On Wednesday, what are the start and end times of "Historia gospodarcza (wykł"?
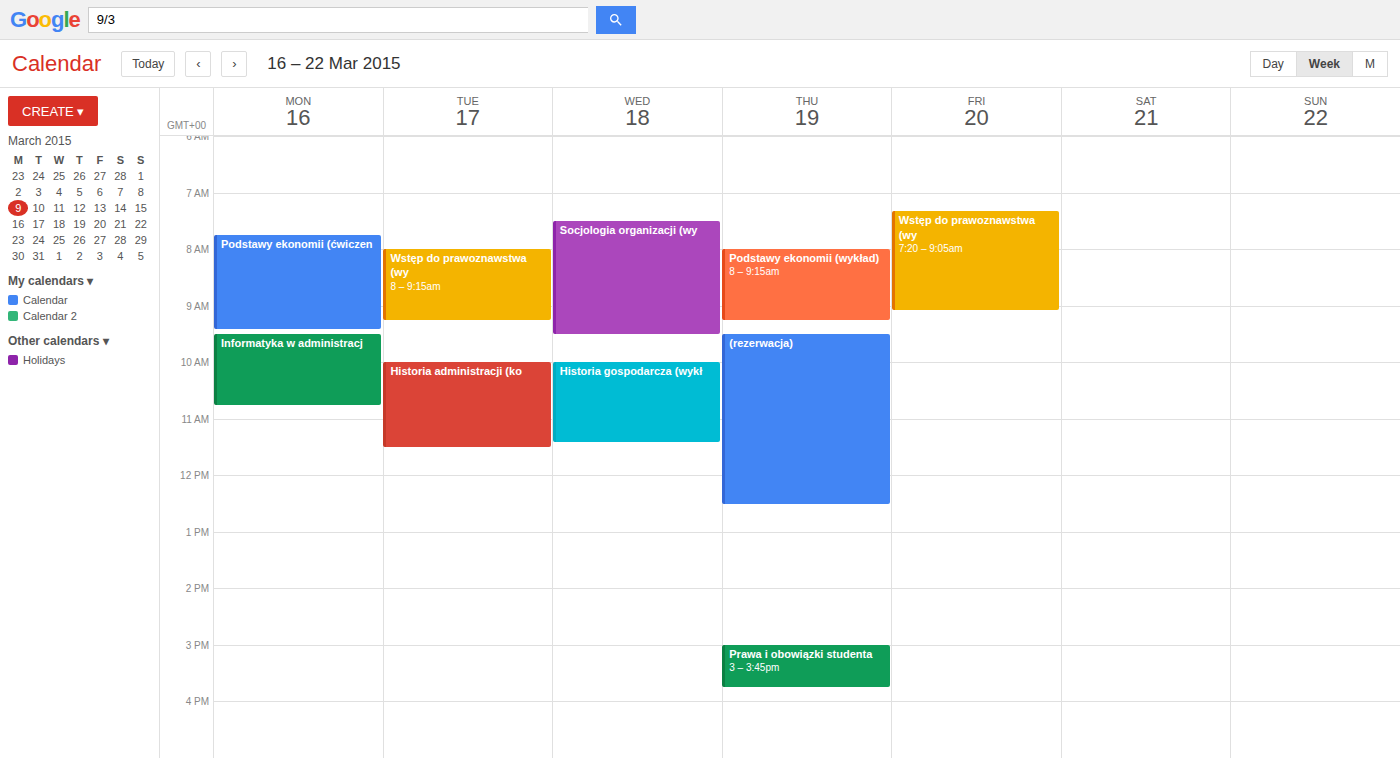
10:00 AM to 11:25 AM